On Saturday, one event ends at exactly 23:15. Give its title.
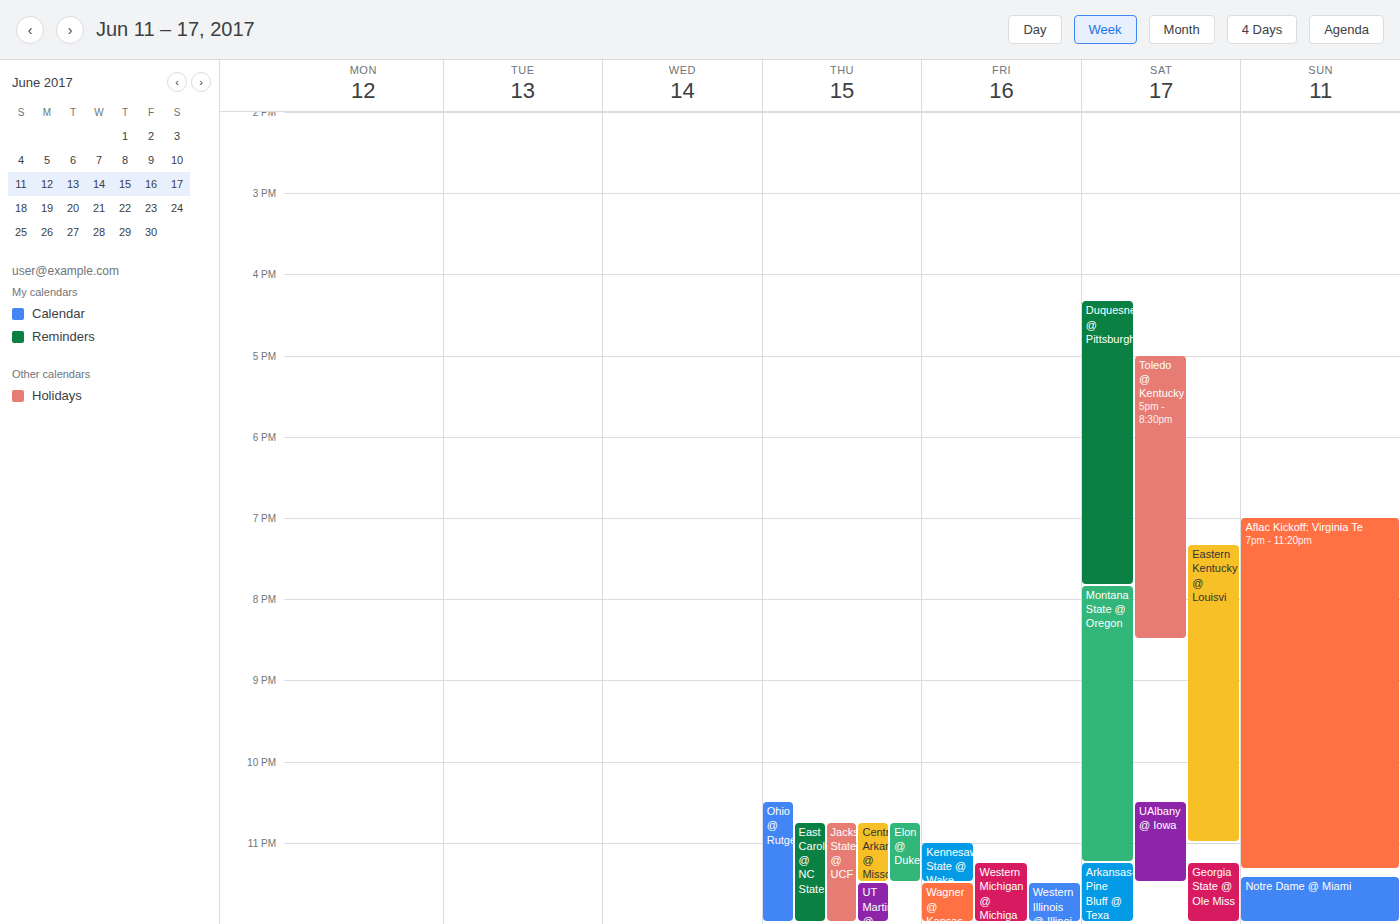
"Montana State @ Oregon"